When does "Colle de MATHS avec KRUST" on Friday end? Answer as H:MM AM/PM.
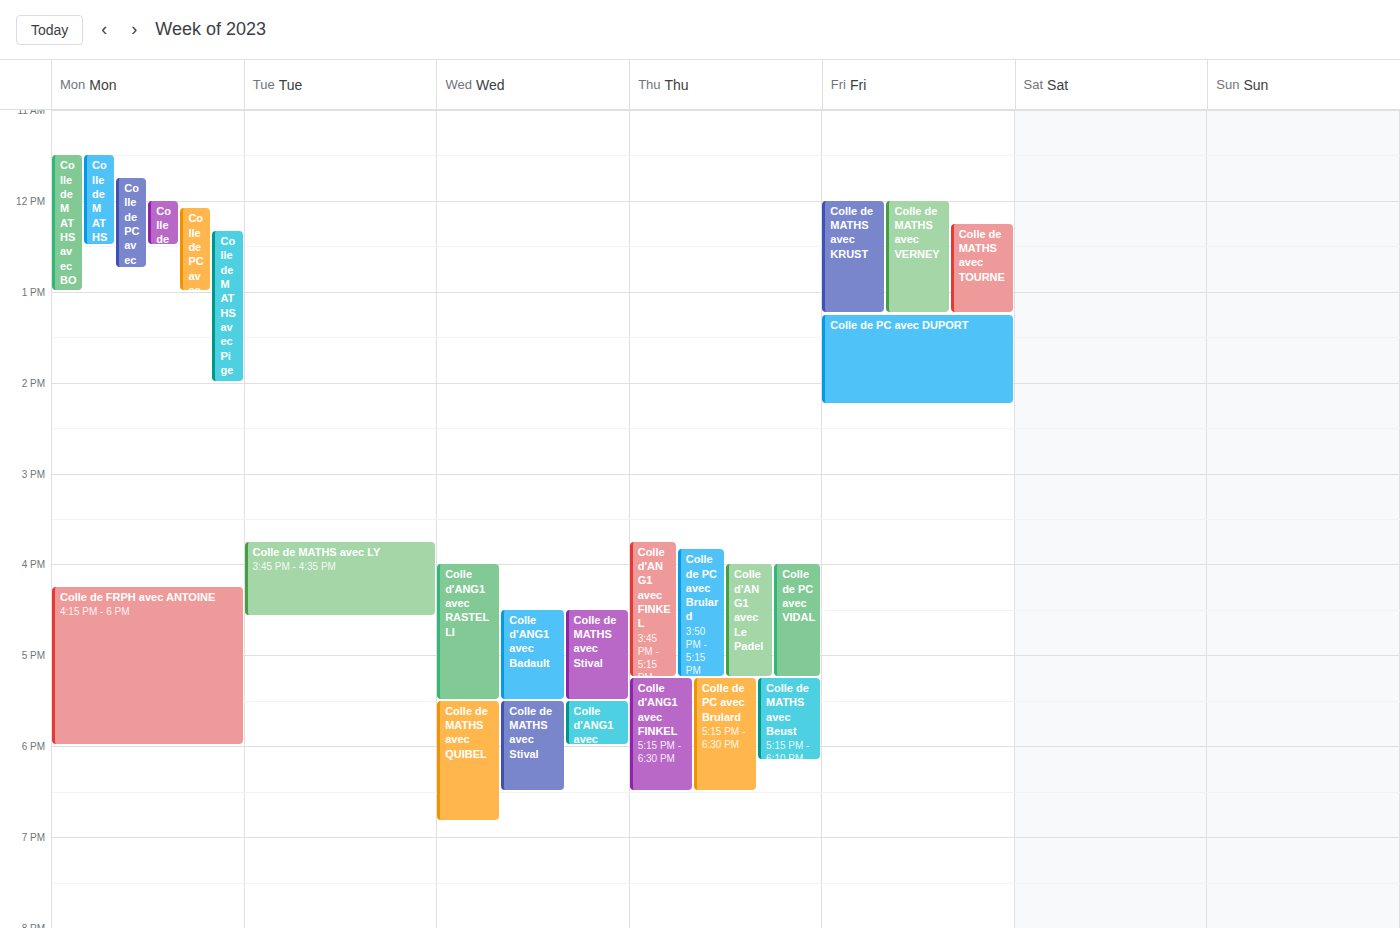
1:15 PM